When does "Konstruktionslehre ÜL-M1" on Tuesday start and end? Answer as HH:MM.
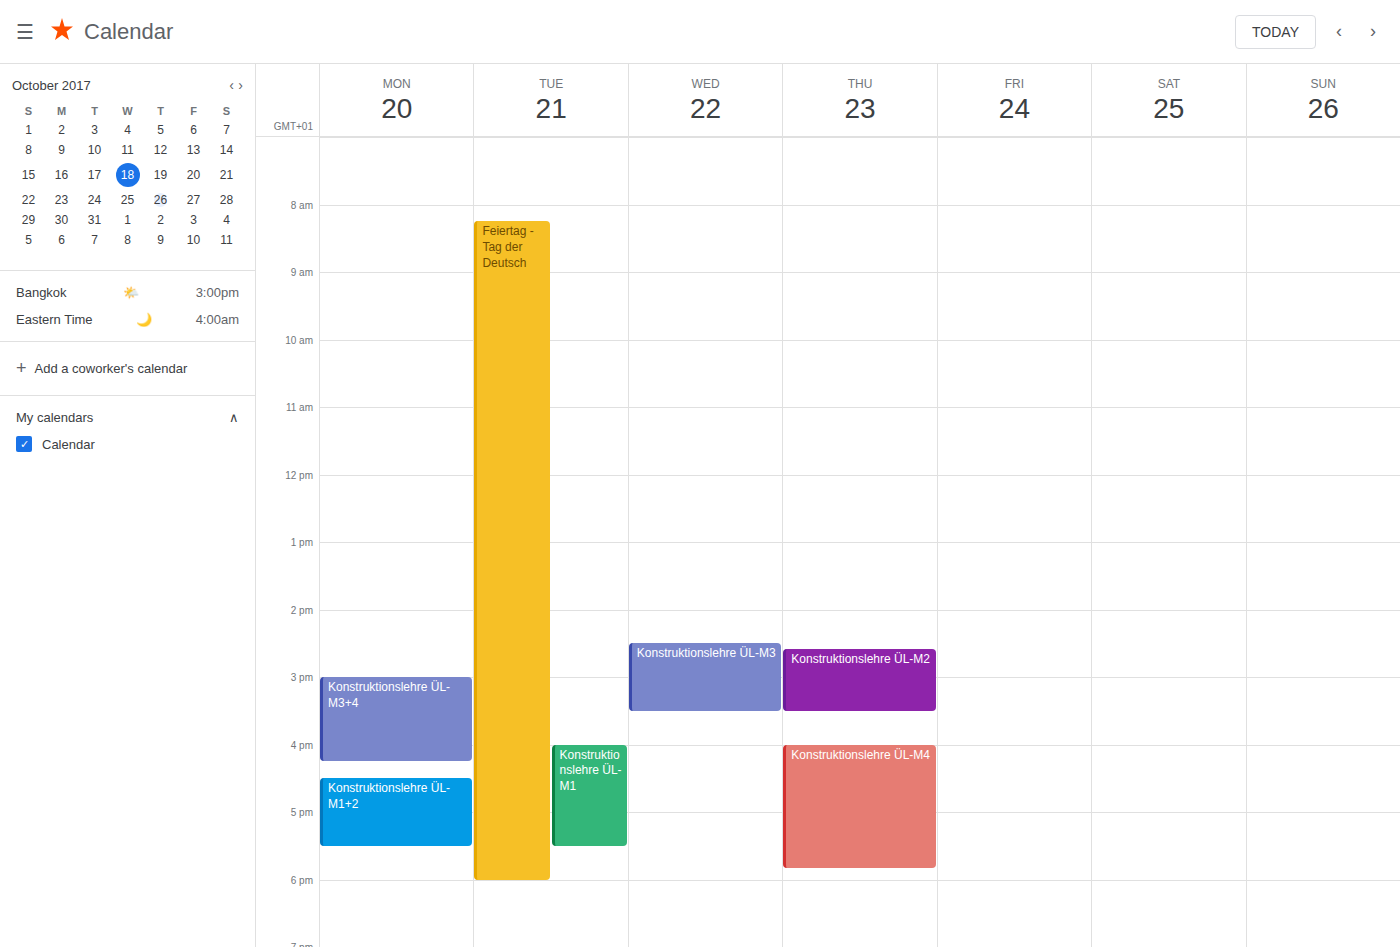
16:00 to 17:30